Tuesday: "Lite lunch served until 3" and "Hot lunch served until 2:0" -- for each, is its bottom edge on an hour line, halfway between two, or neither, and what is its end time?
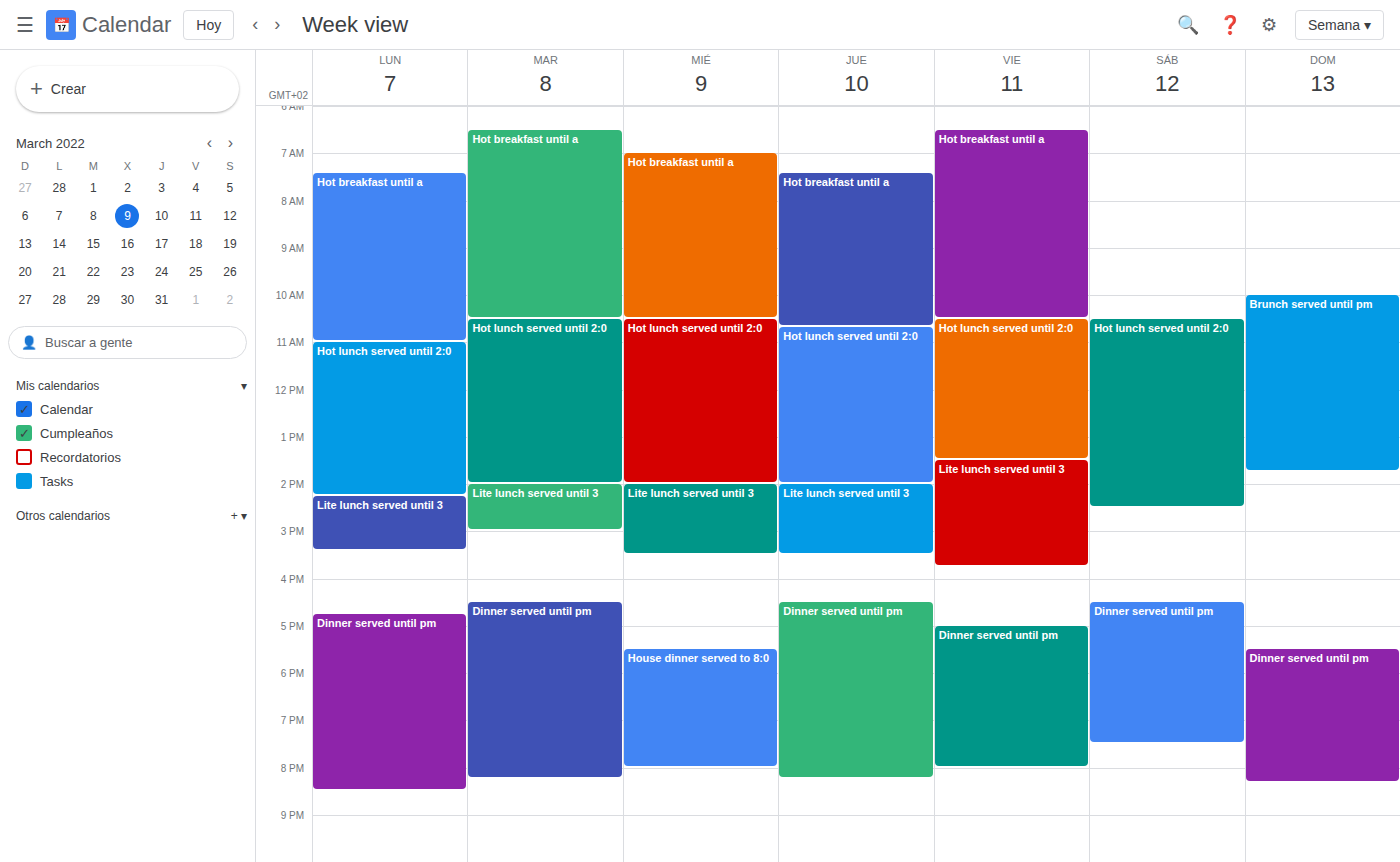
"Lite lunch served until 3": 3:00 PM, exactly on the 3 PM line. "Hot lunch served until 2:0": 2:00 PM, exactly on the 2 PM line.